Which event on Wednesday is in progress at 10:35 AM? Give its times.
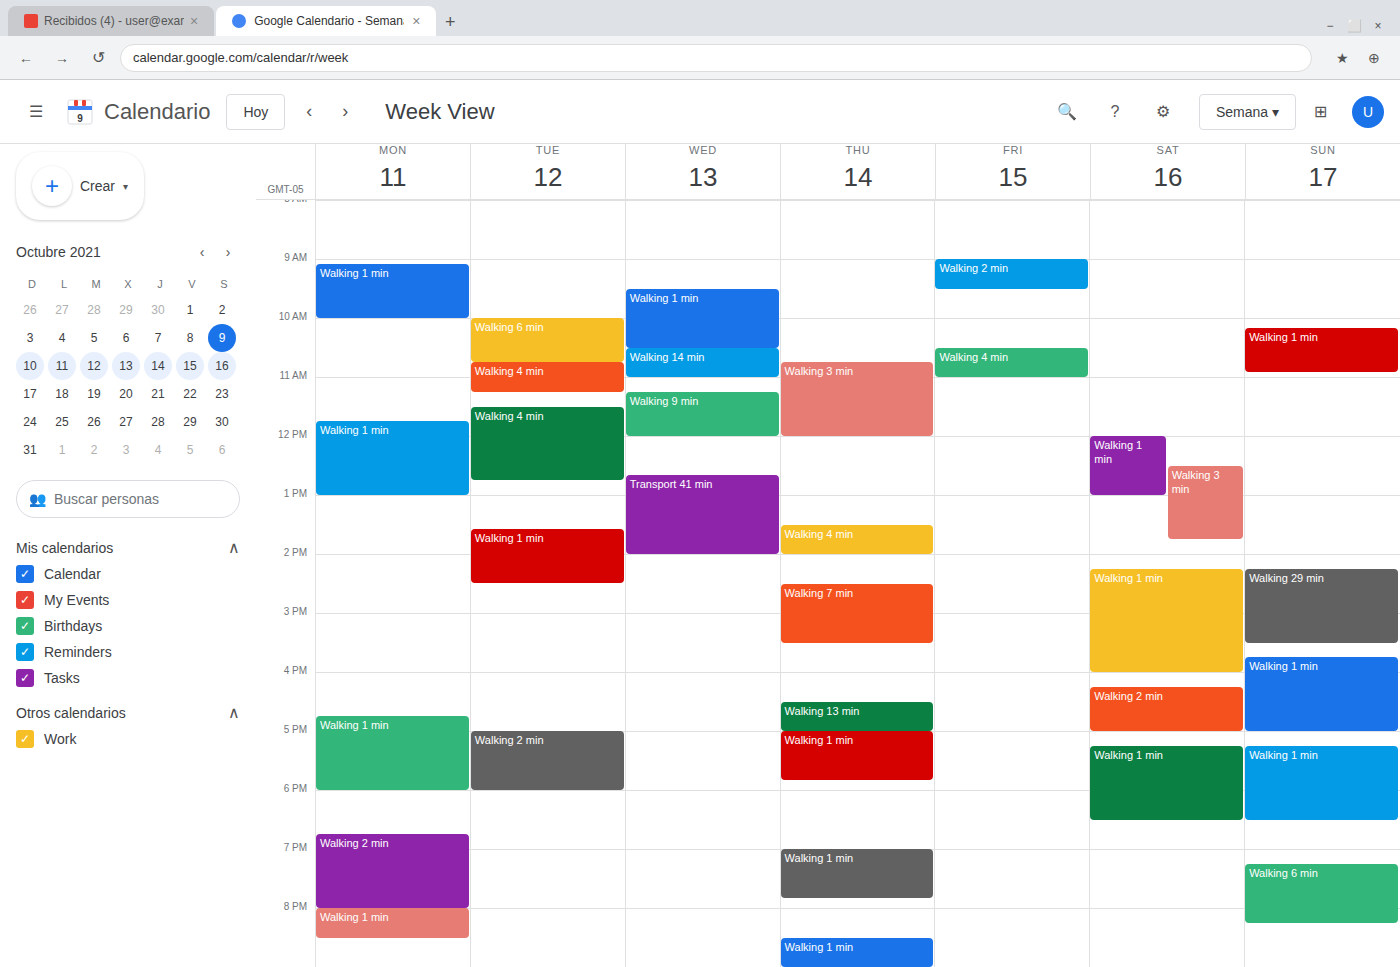
"Walking 14 min", 10:30 AM to 11:00 AM